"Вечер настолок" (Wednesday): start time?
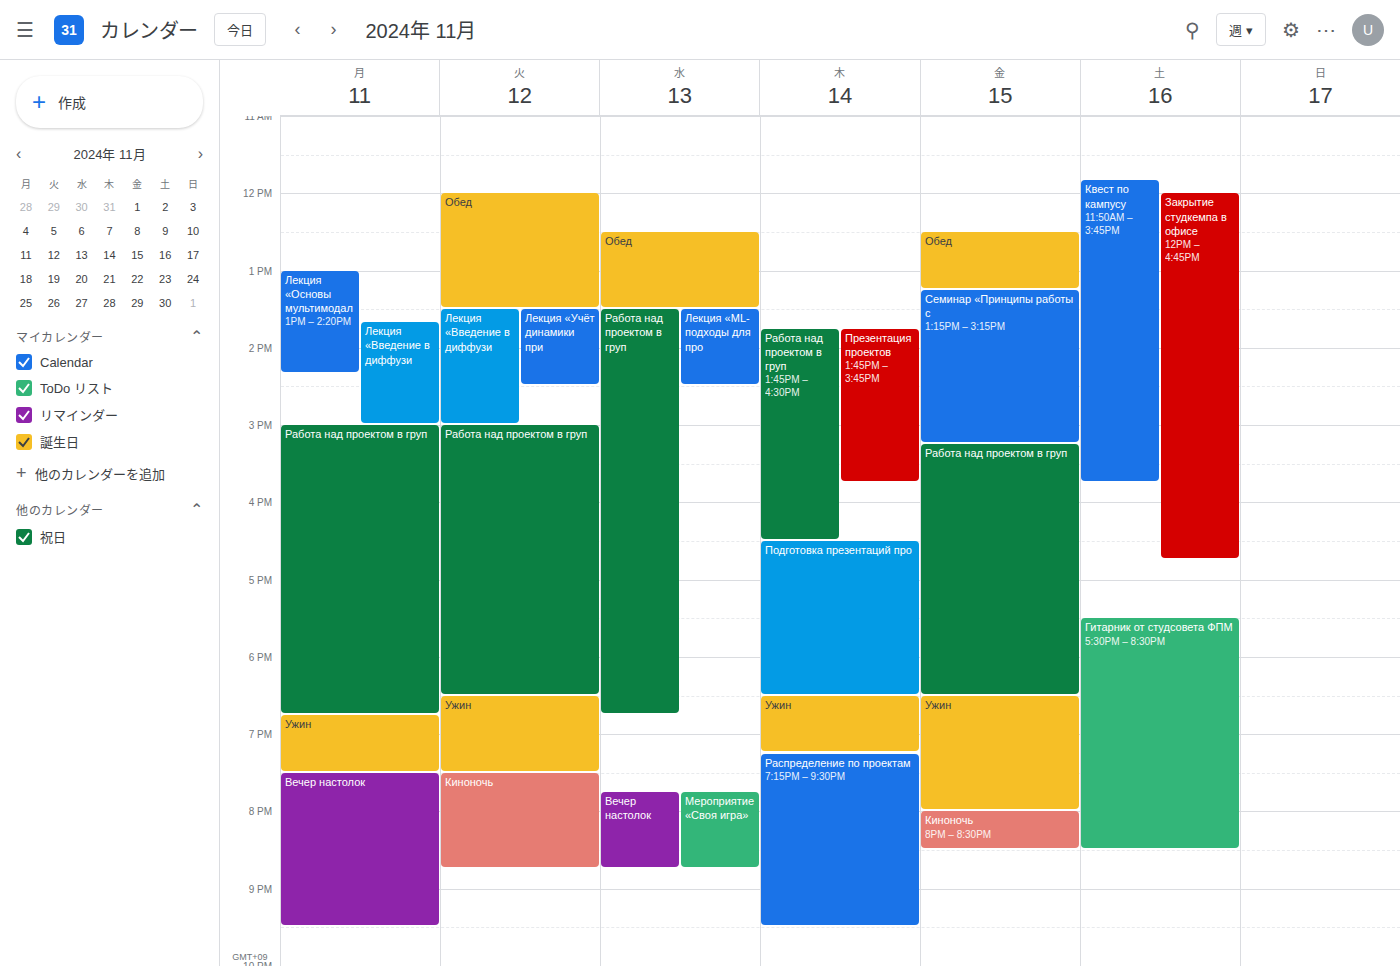
7:45 PM